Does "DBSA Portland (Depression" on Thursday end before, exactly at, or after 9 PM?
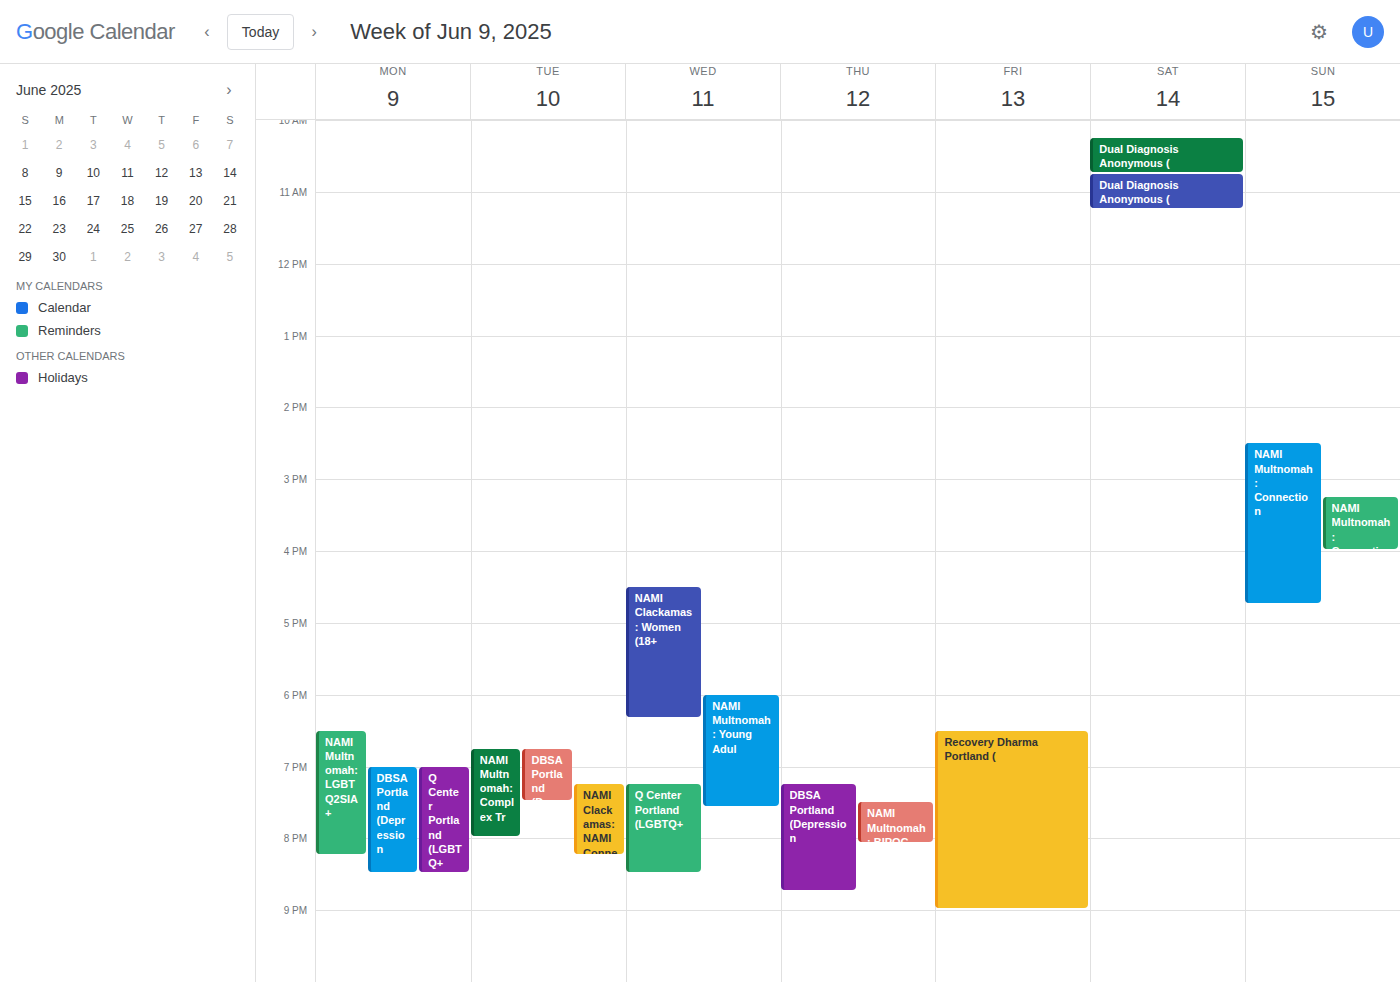
8:45 PM -- before 9 PM, 15 minutes above the 9 PM line.